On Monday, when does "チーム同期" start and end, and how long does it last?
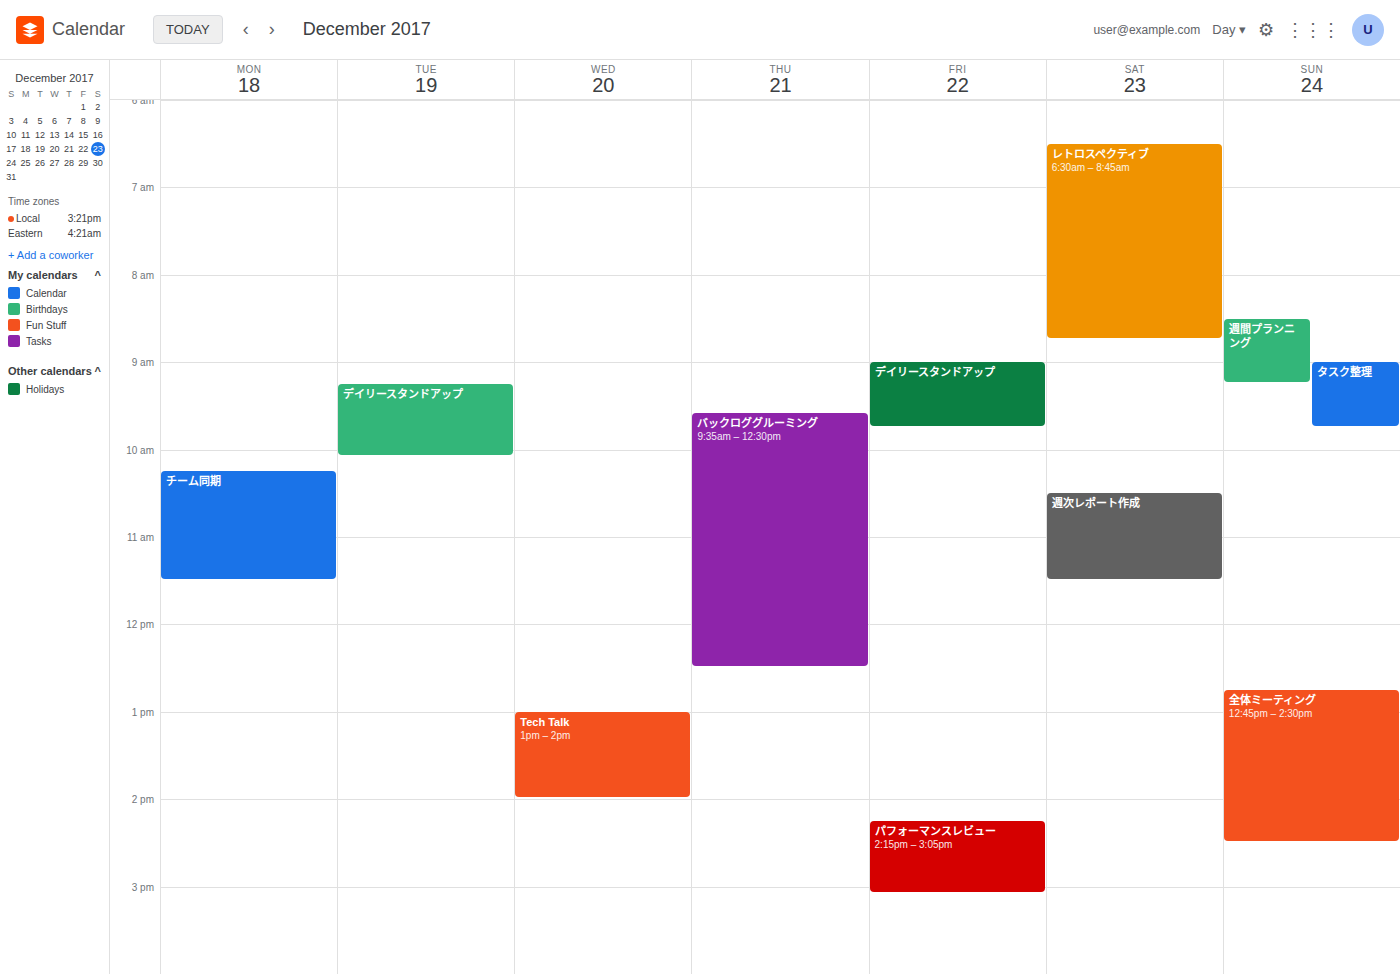
10:15 AM to 11:30 AM, 1 hour 15 minutes